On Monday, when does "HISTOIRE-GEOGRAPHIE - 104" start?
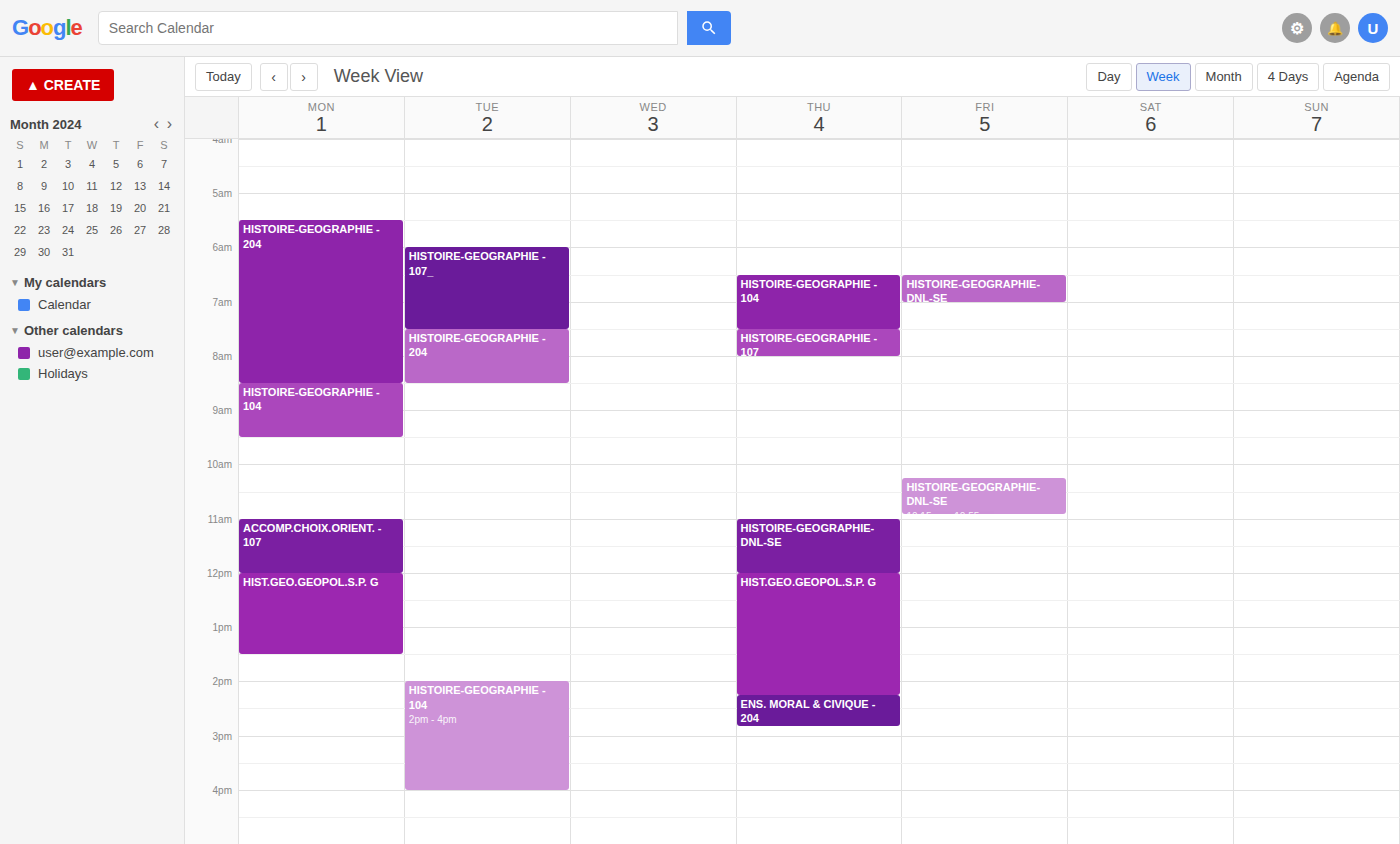
8:30 AM